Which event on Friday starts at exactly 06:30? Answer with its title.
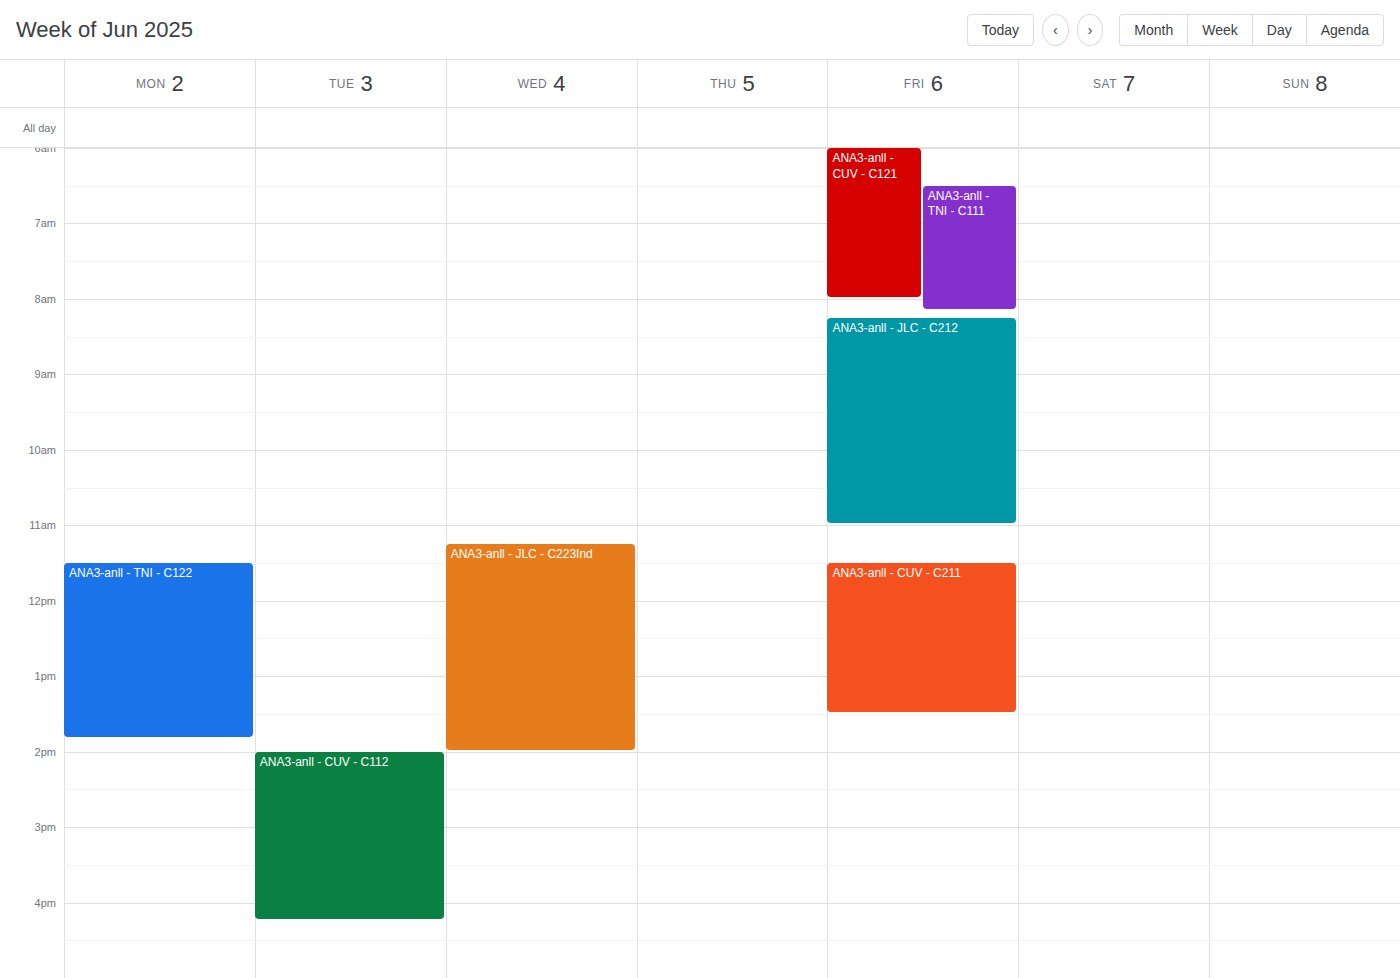
"ANA3-anll - TNI - C111"